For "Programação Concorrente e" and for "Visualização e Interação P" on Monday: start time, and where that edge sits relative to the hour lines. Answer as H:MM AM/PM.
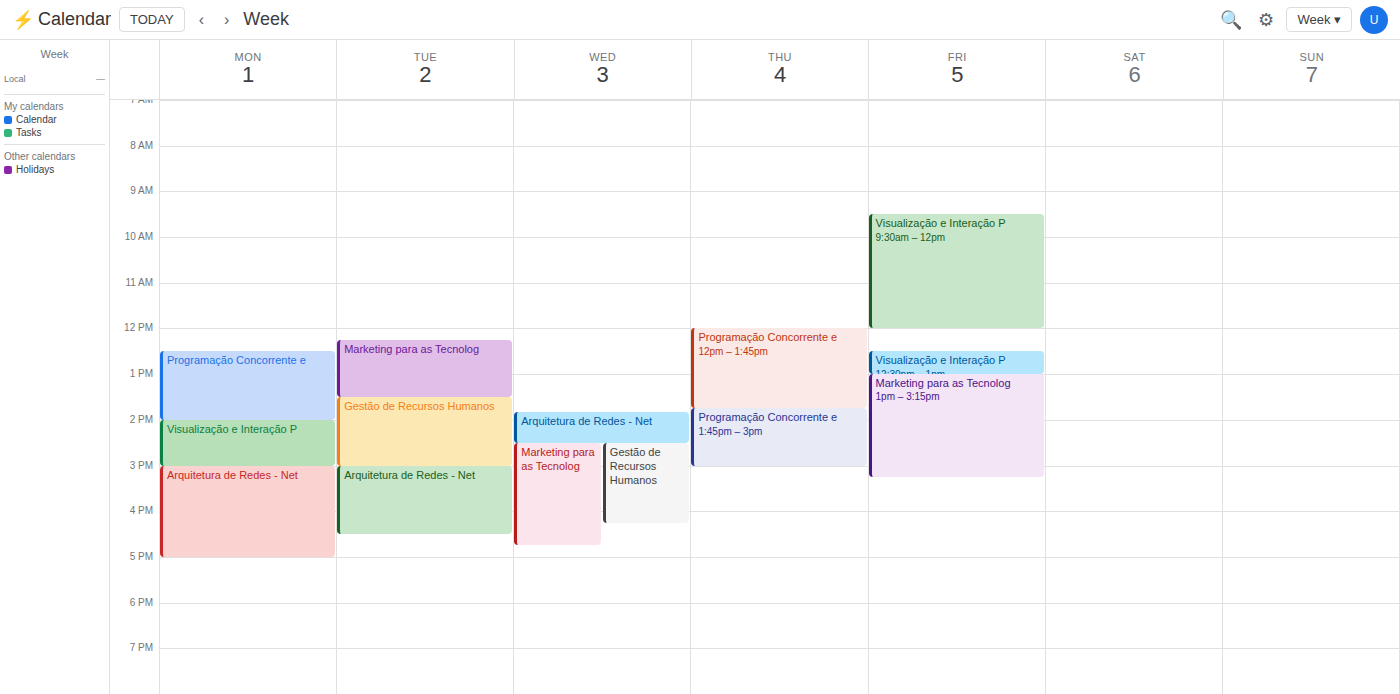
"Programação Concorrente e": 12:30 PM, halfway between the 12 PM and 1 PM lines. "Visualização e Interação P": 2:00 PM, exactly on the 2 PM line.